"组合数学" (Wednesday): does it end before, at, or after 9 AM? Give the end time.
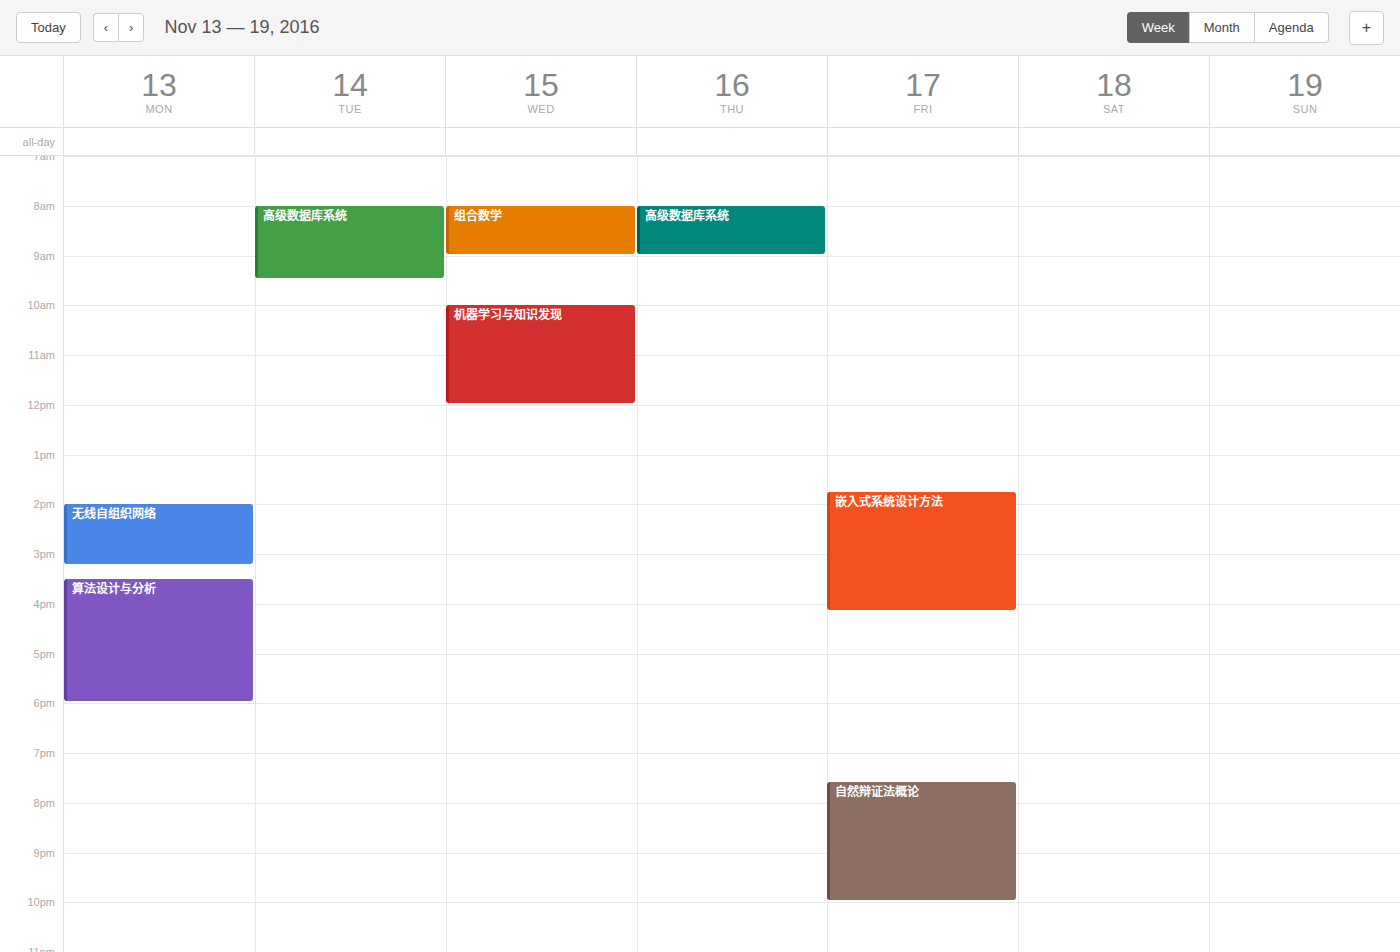
9:00 AM -- exactly at 9 AM, on the 9 AM line.